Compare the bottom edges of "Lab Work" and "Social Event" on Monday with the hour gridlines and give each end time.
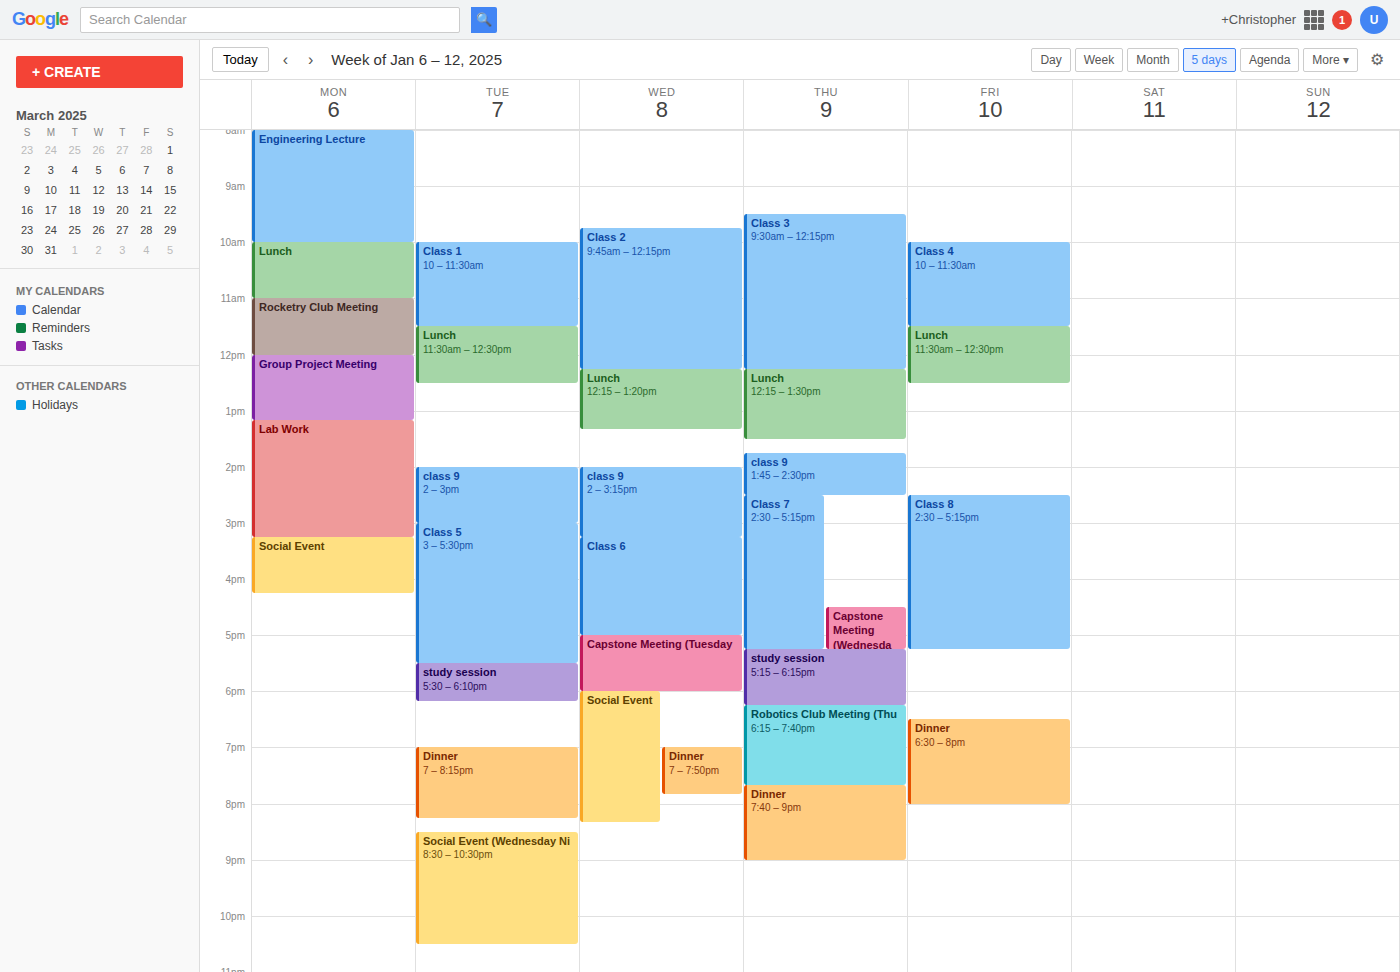
"Lab Work": 3:15 PM, neither: a quarter of the way from the 3 PM line to the 4 PM line. "Social Event": 4:15 PM, neither: a quarter of the way from the 4 PM line to the 5 PM line.